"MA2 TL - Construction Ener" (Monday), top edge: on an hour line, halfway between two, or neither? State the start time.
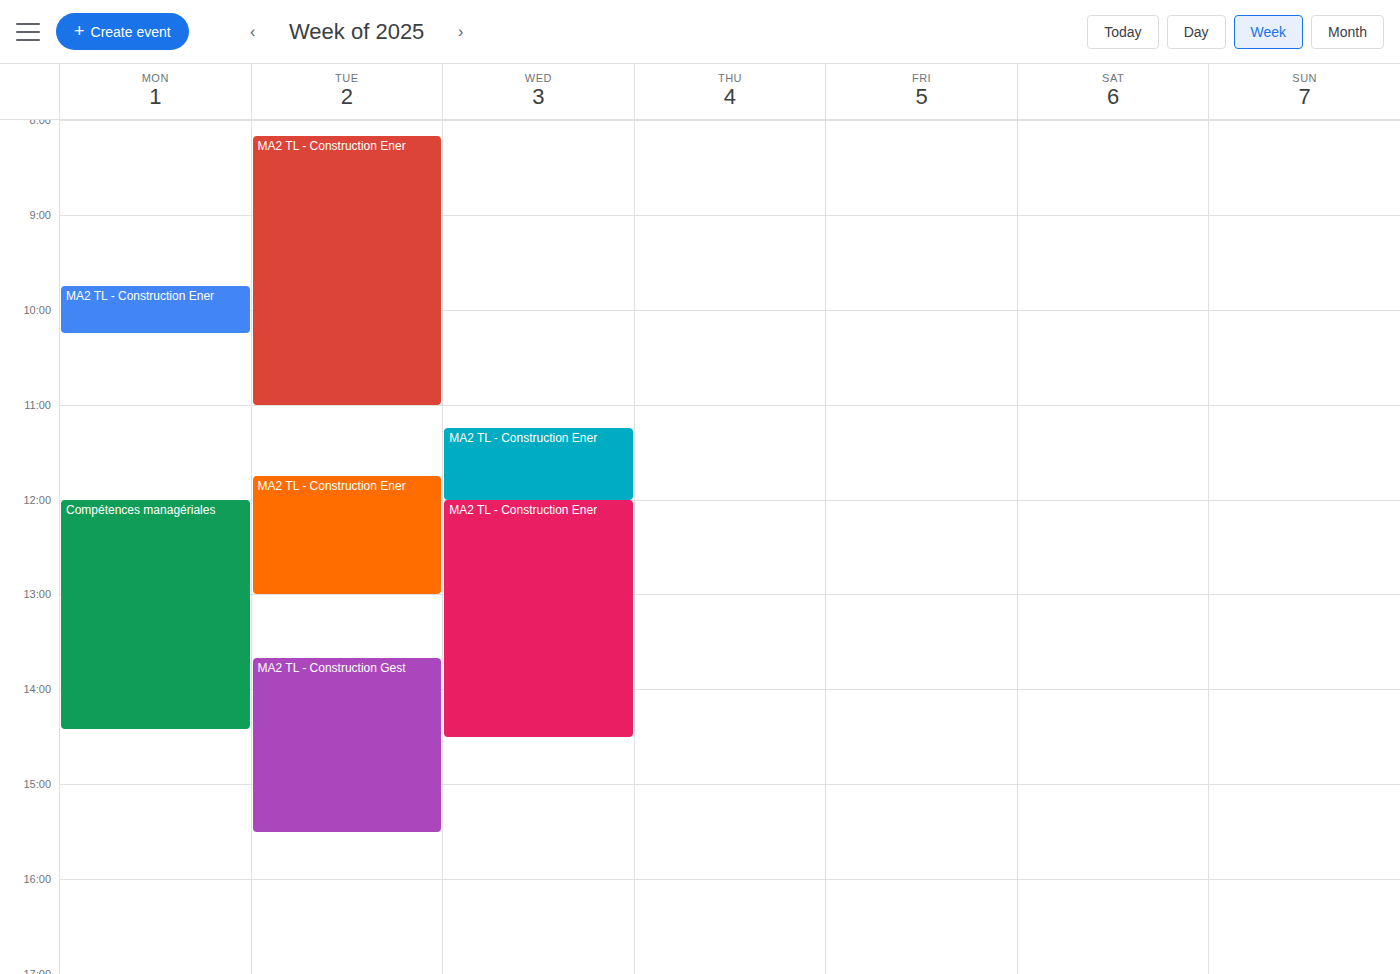
9:45 AM -- neither: three quarters of the way from the 9 AM line to the 10 AM line.